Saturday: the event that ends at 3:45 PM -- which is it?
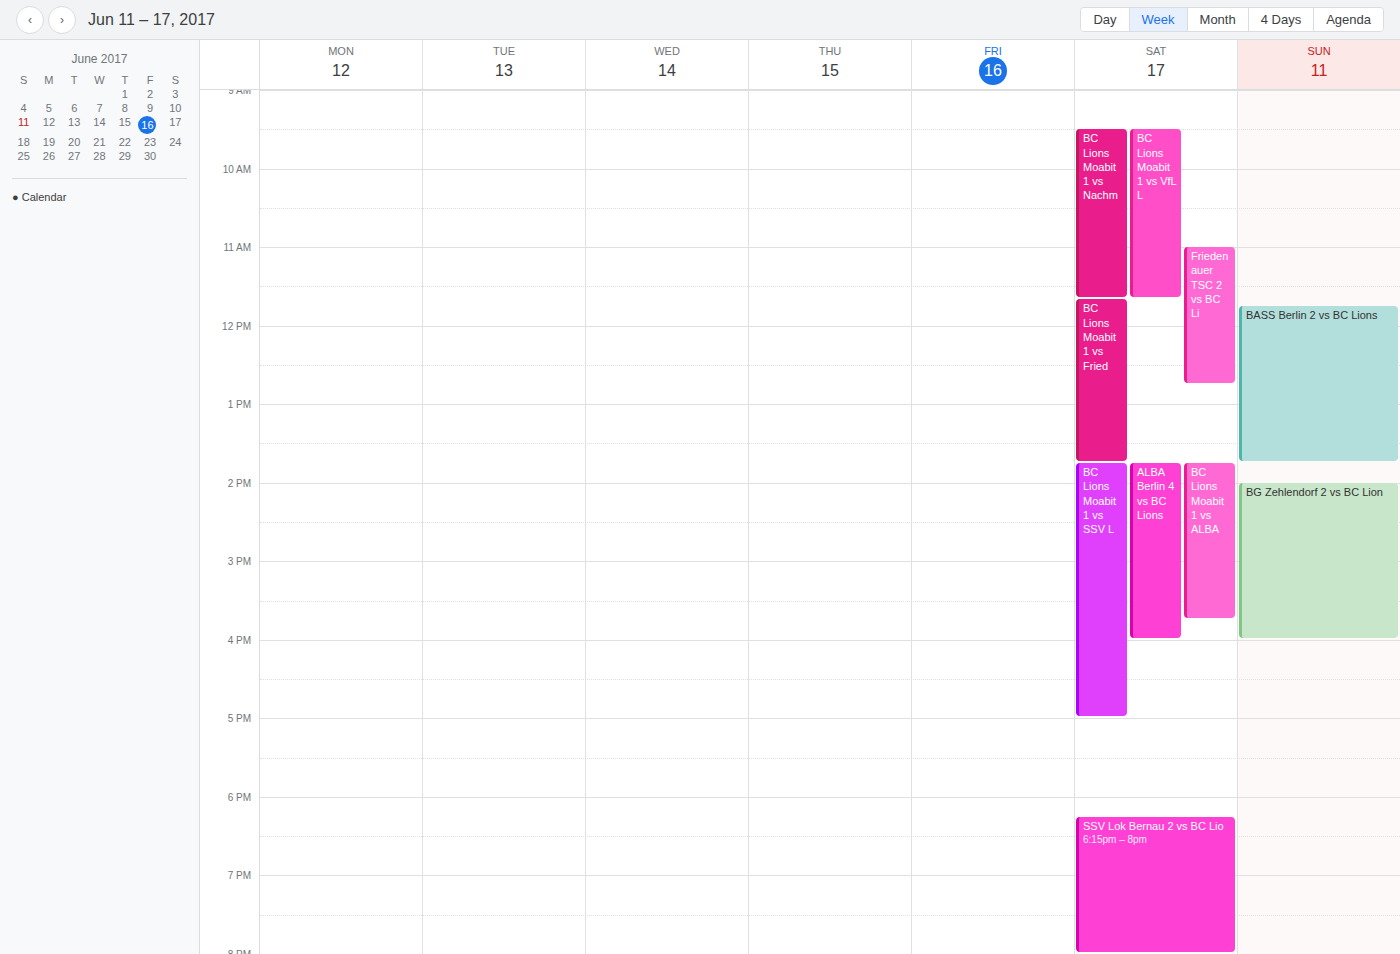
"BC Lions Moabit 1 vs ALBA"